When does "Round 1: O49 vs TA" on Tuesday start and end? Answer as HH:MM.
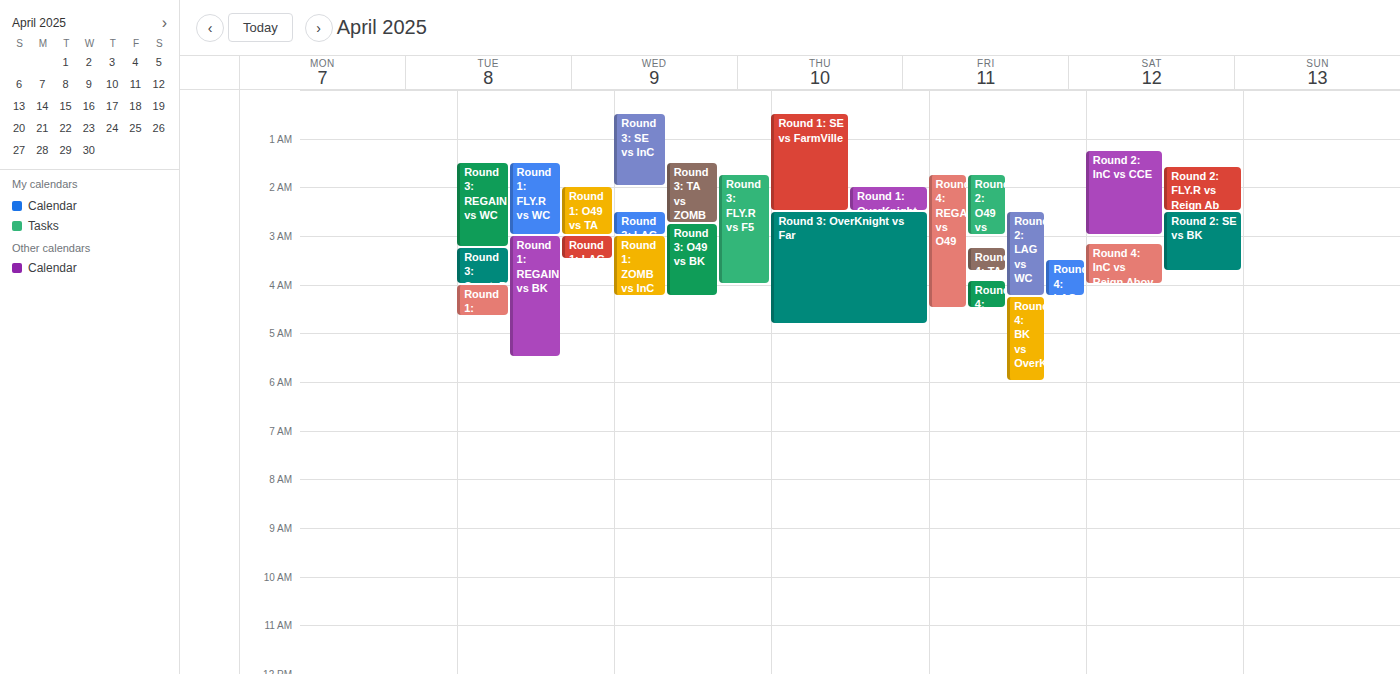
02:00 to 03:00